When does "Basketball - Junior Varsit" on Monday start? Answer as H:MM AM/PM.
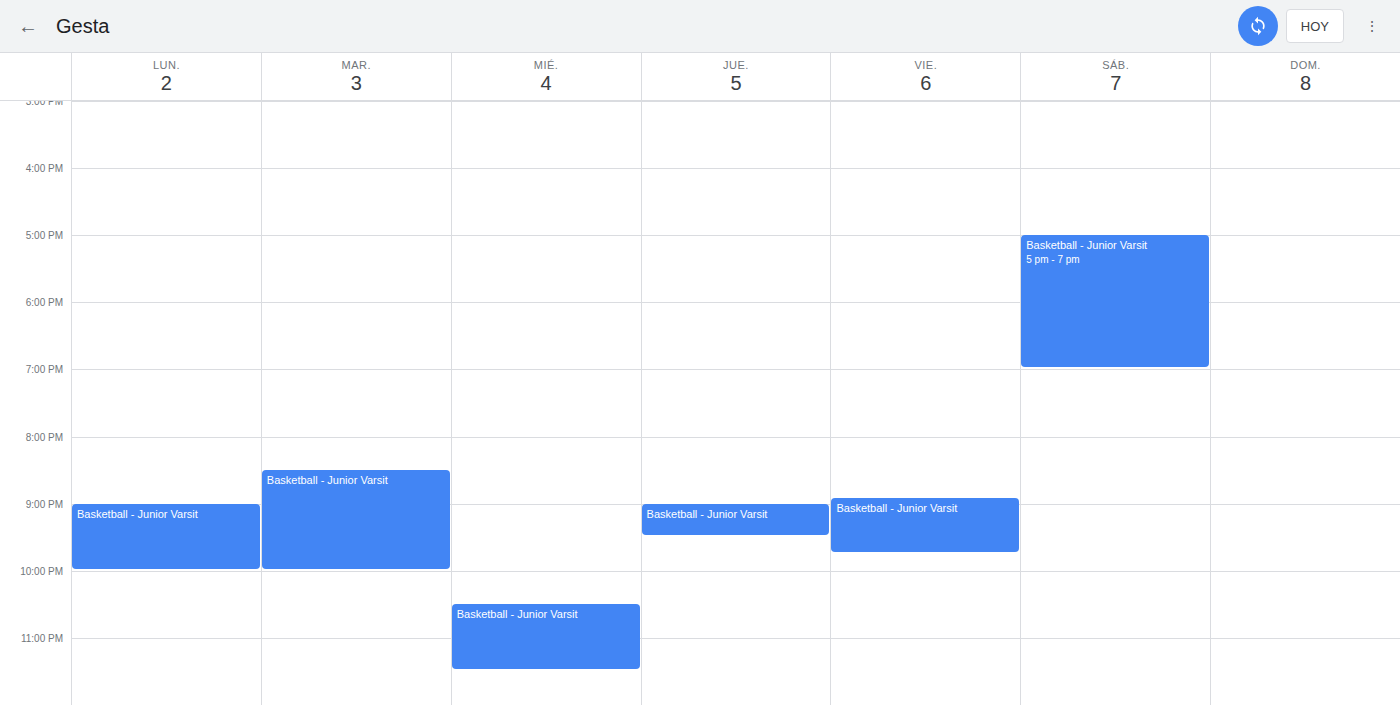
9:00 PM